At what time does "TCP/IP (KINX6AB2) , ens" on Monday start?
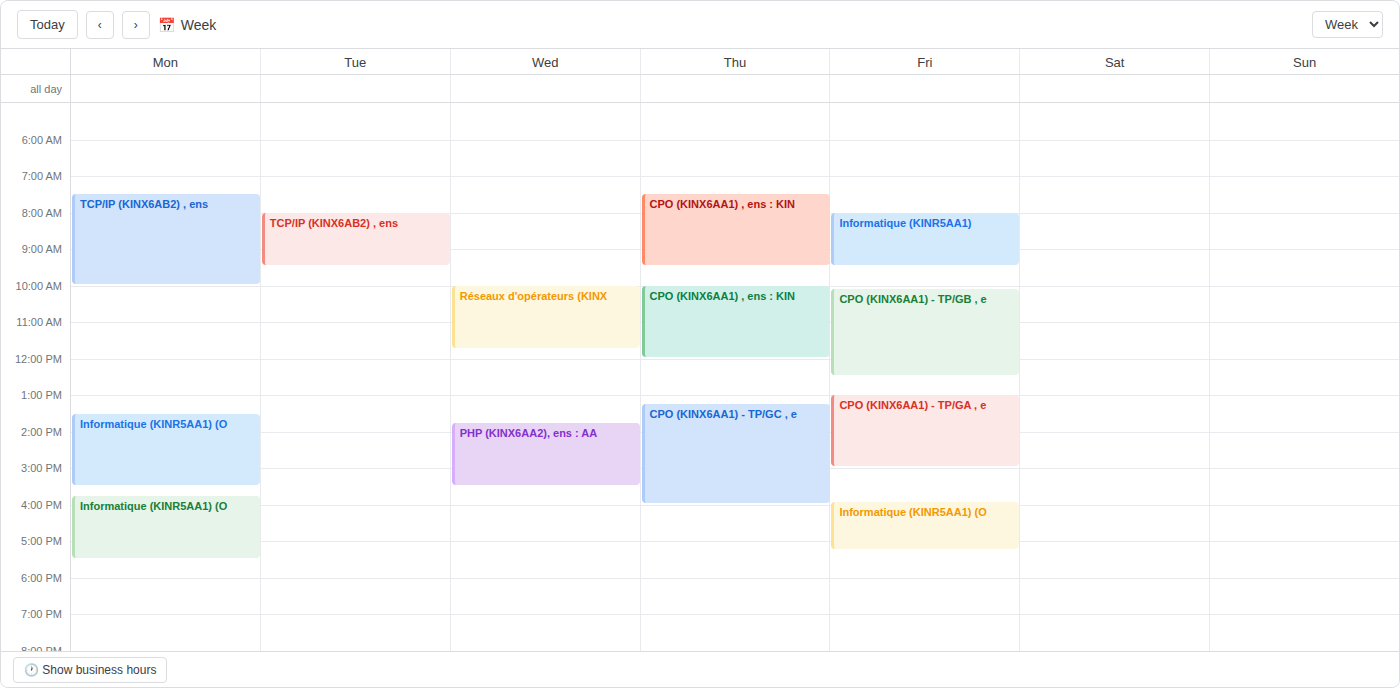
7:30 AM